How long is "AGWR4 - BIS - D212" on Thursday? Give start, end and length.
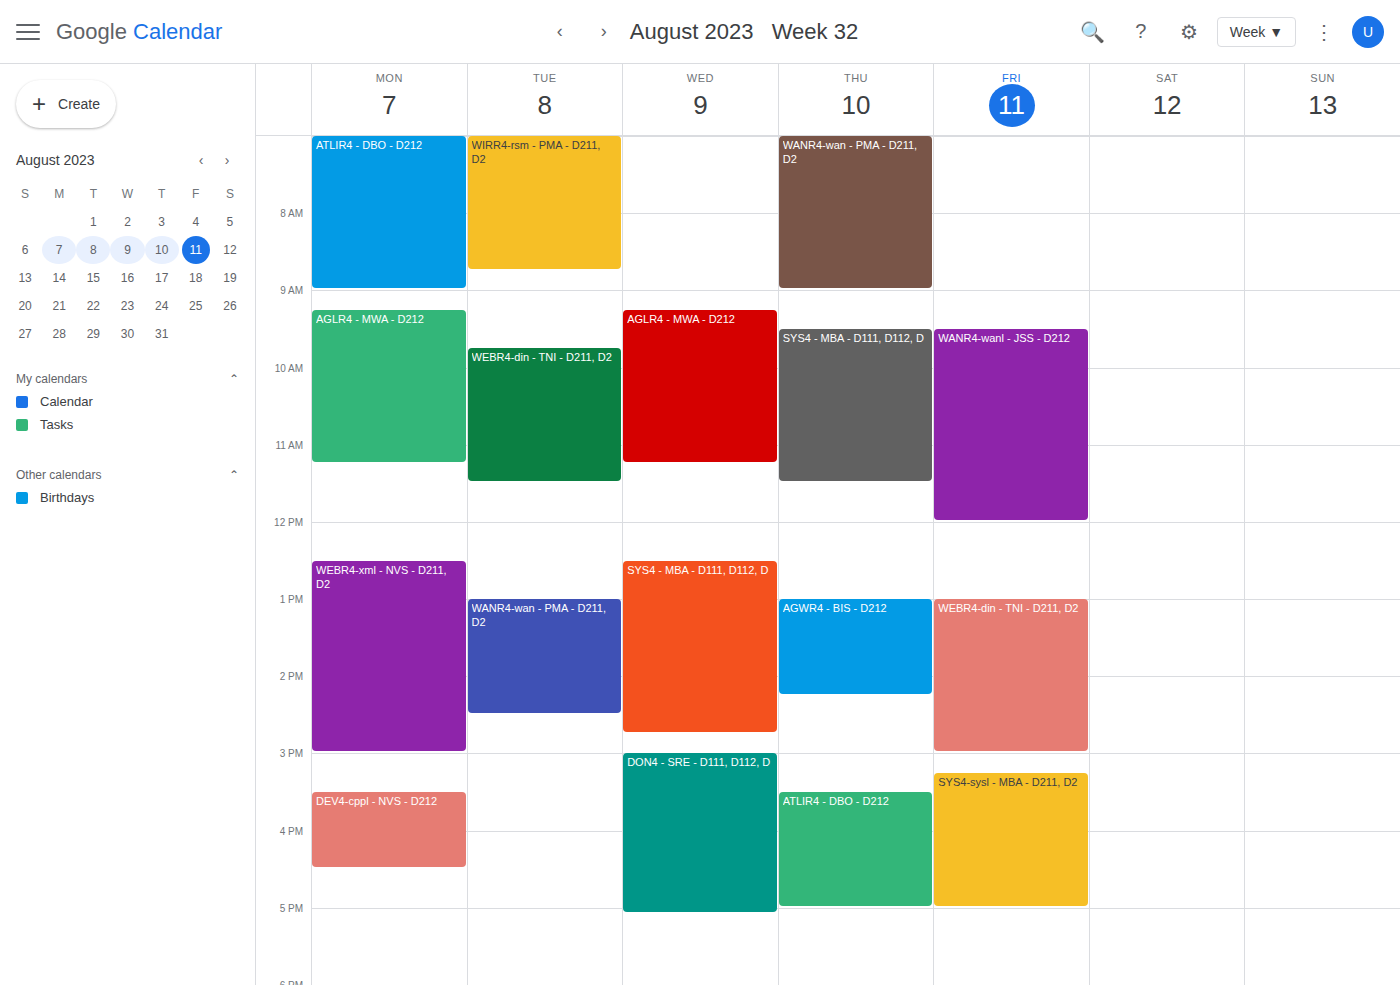
1:00 PM to 2:15 PM, 1 hour 15 minutes